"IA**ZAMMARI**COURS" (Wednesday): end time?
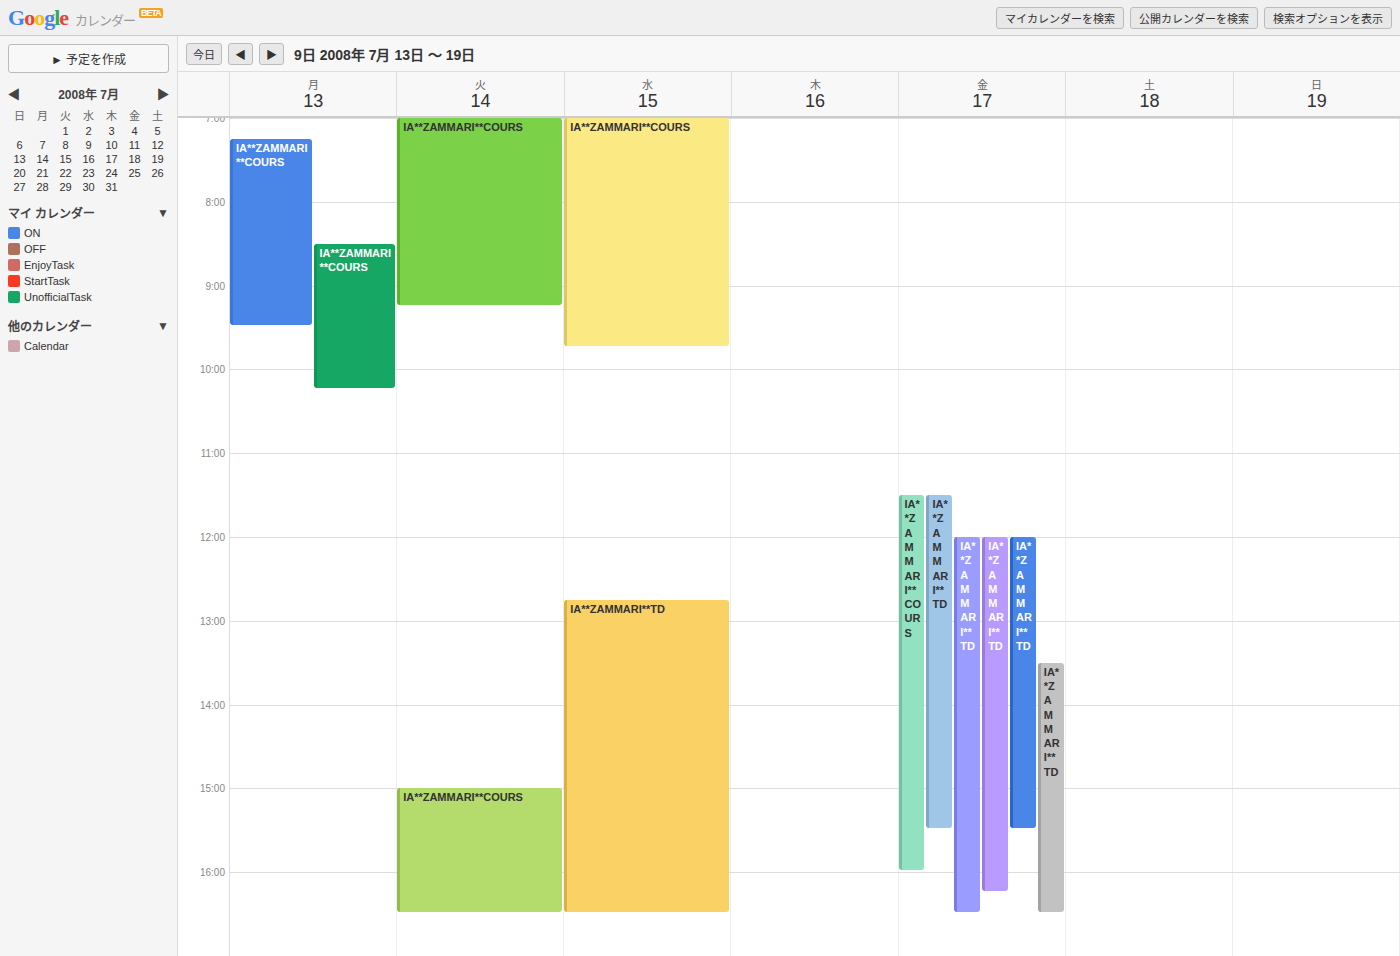
9:45 AM